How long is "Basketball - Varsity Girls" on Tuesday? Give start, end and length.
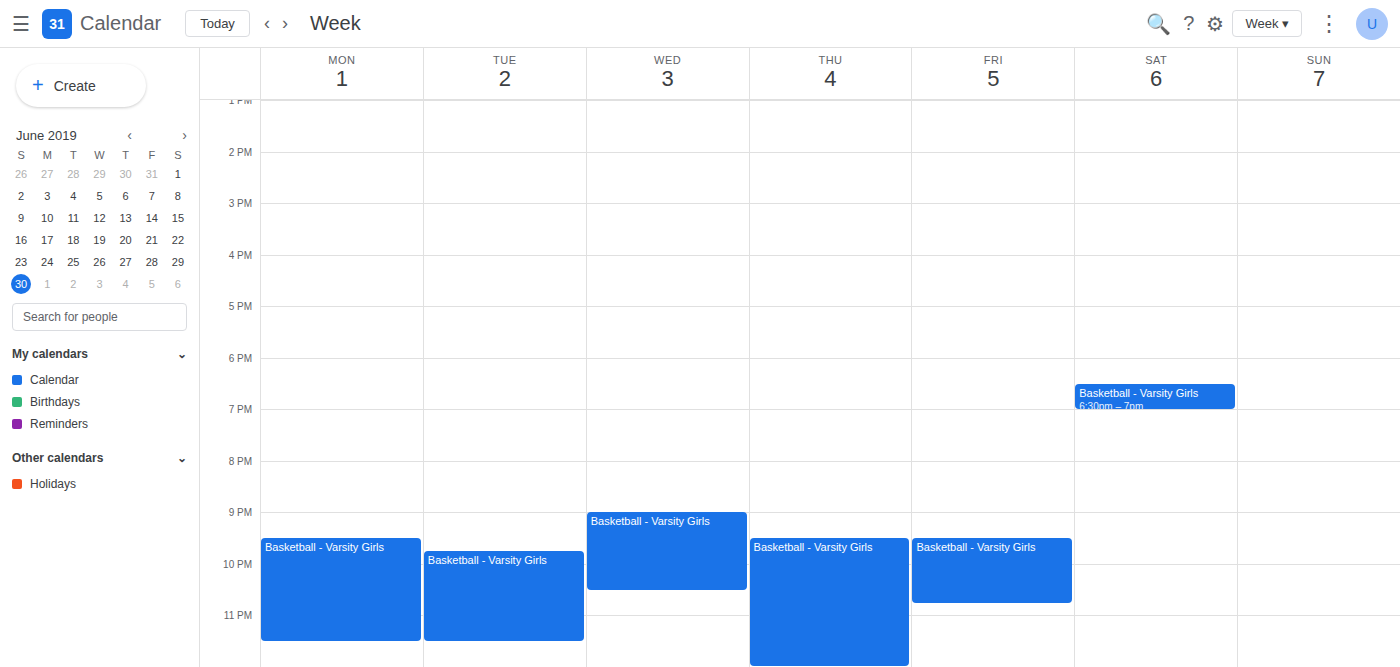
9:45 PM to 11:30 PM, 1 hour 45 minutes